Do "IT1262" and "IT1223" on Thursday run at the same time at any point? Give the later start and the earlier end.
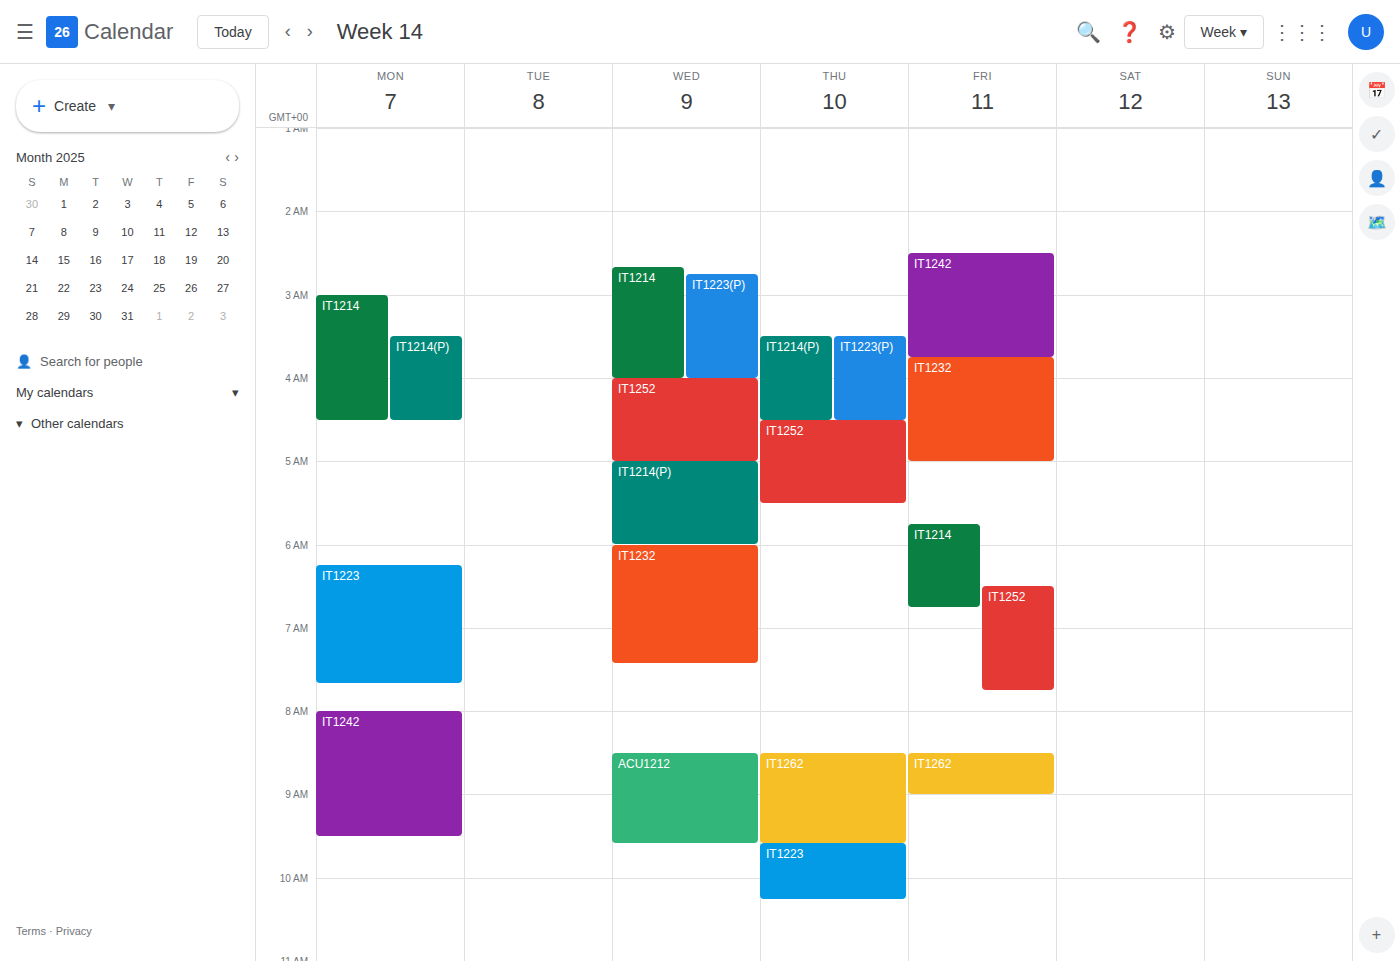
"IT1262" ends at 09:35, exactly when "IT1223" starts -- they touch but do not overlap.